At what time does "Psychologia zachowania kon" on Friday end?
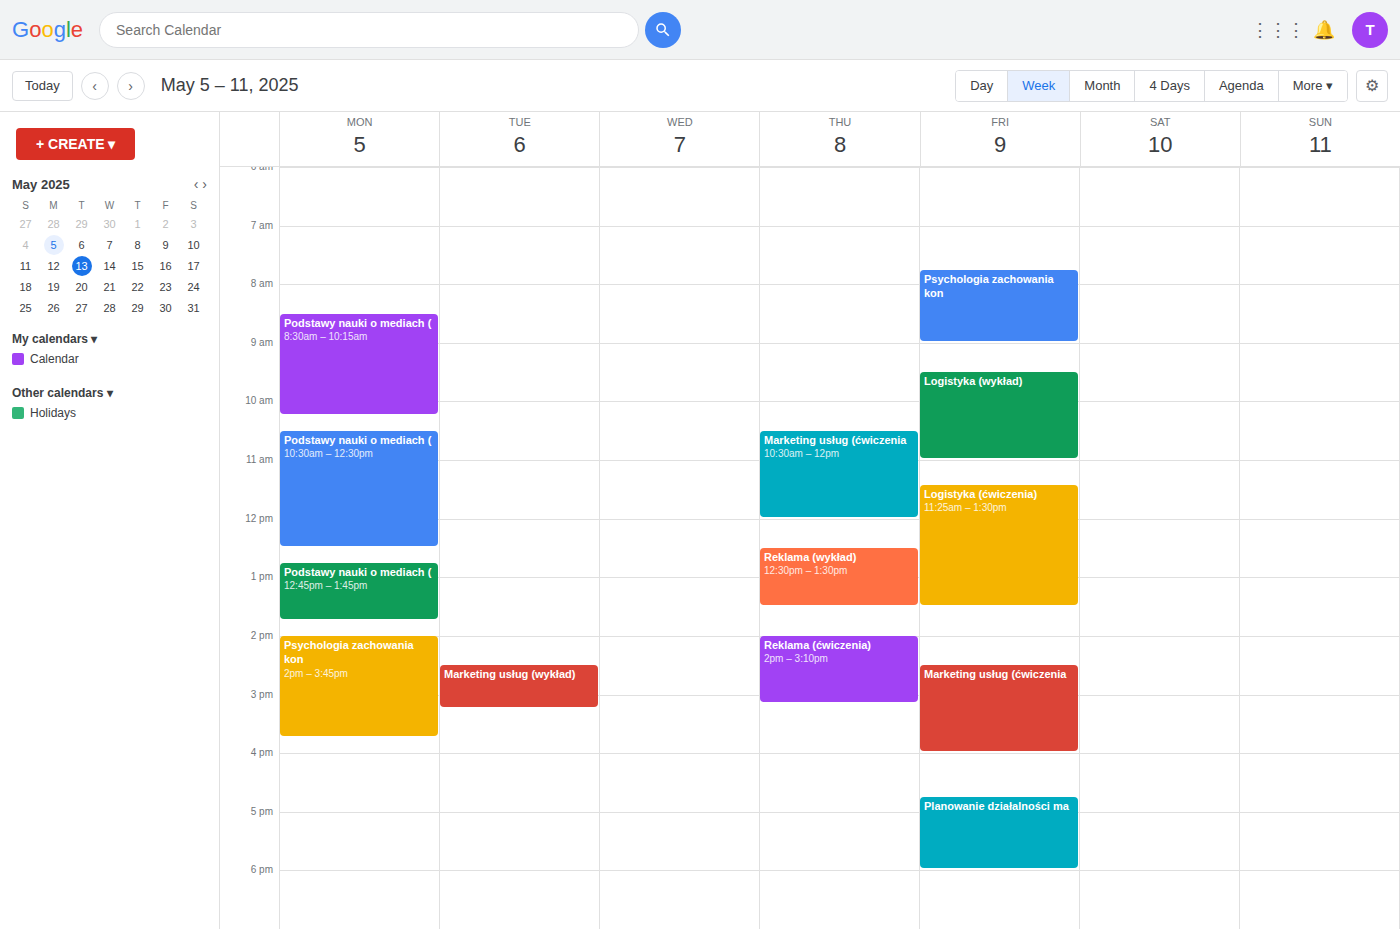
9:00 AM